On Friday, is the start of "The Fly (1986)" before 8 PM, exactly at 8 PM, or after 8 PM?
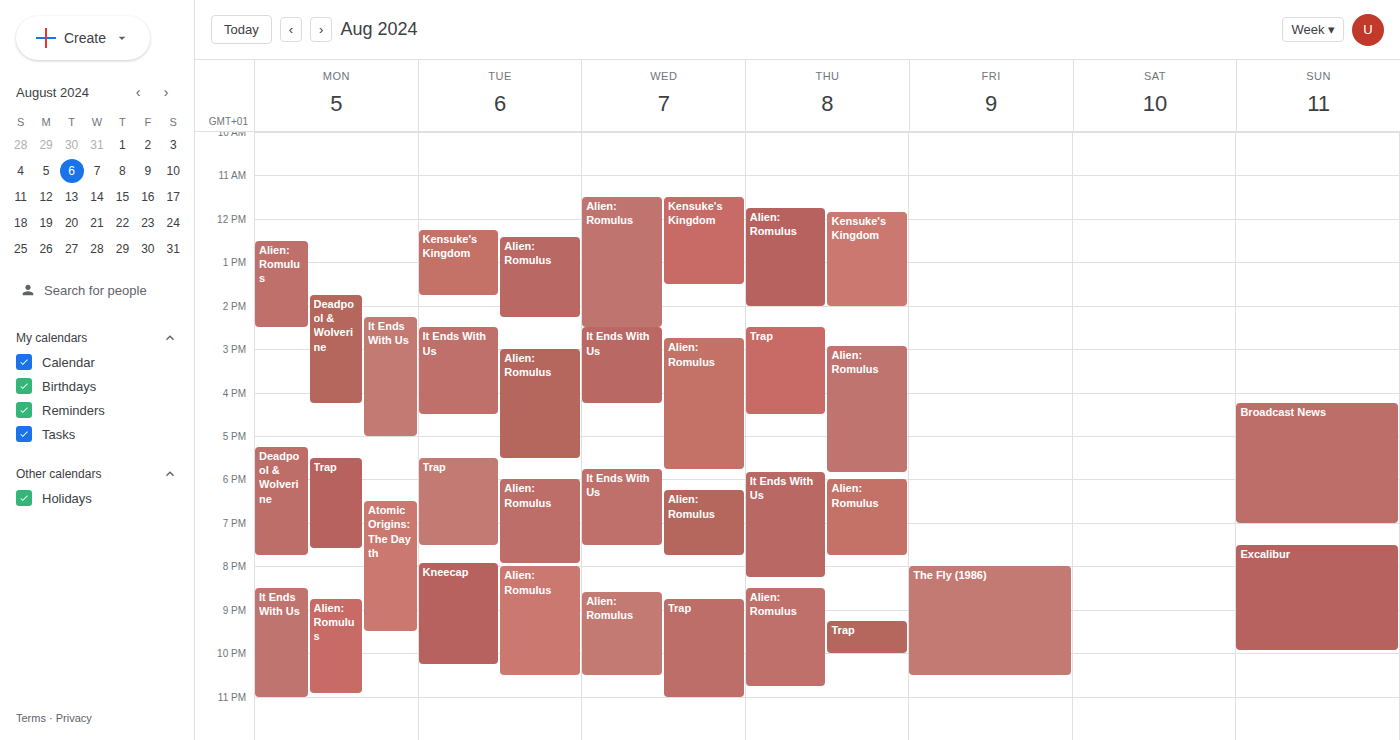
8:00 PM -- exactly at 8 PM, on the 8 PM line.